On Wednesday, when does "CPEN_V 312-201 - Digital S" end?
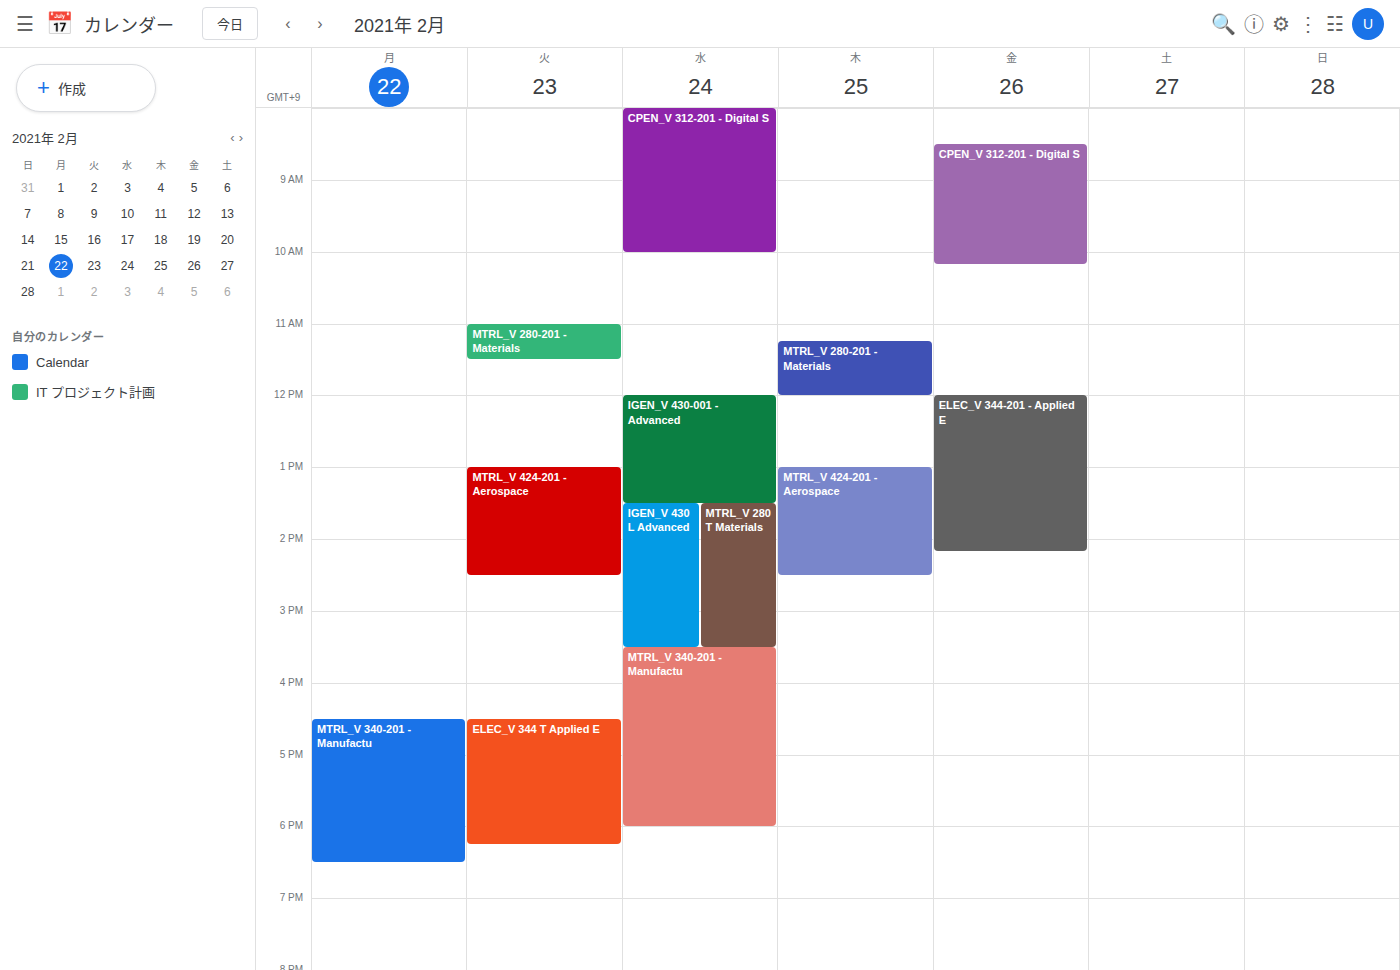
10:00 AM